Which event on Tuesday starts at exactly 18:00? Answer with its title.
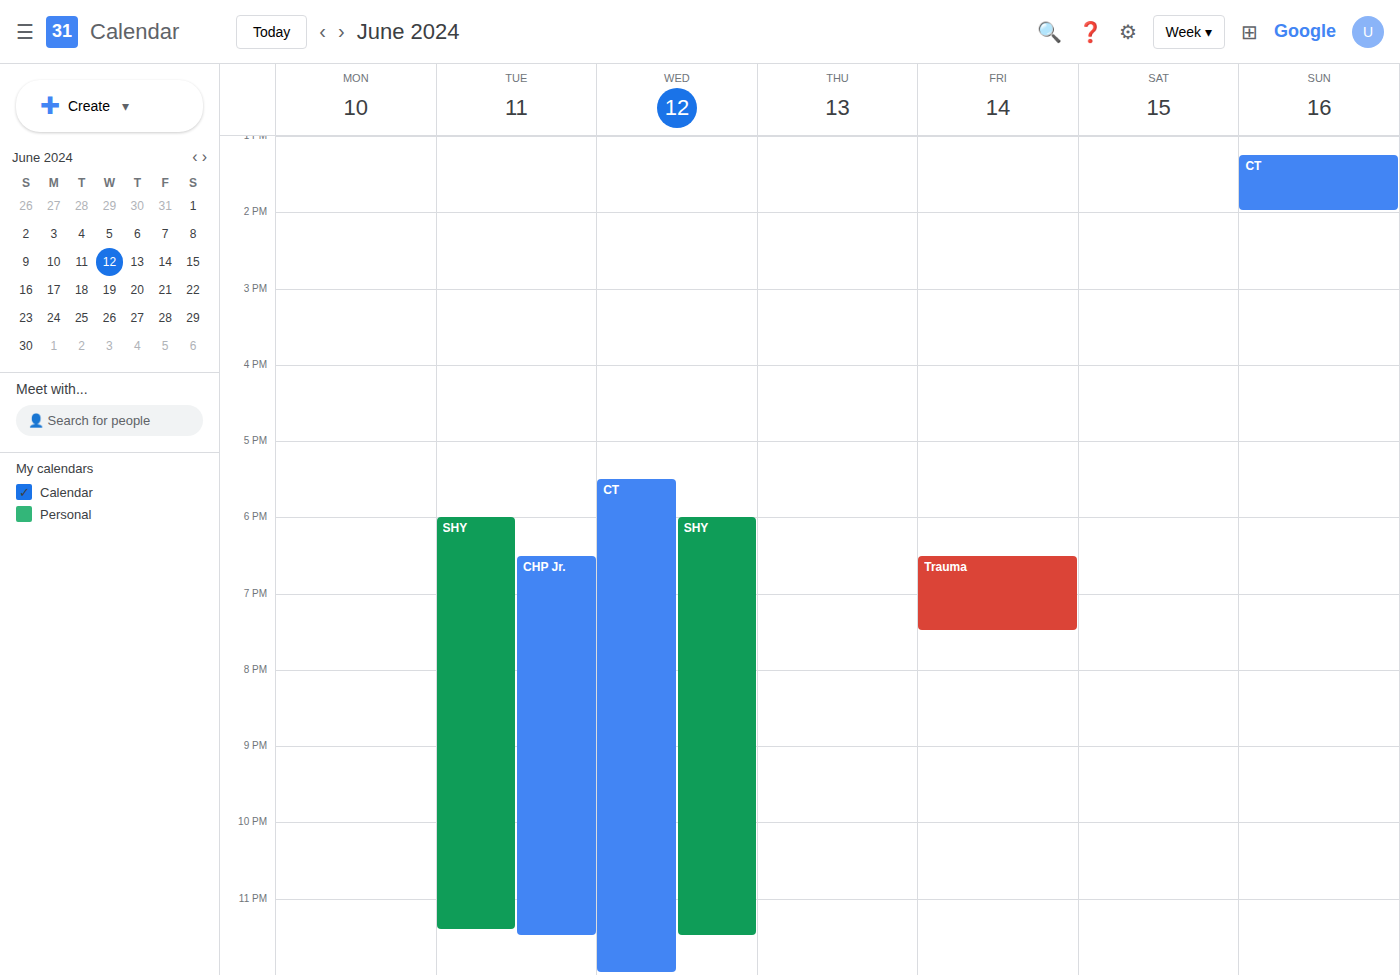
"SHY"